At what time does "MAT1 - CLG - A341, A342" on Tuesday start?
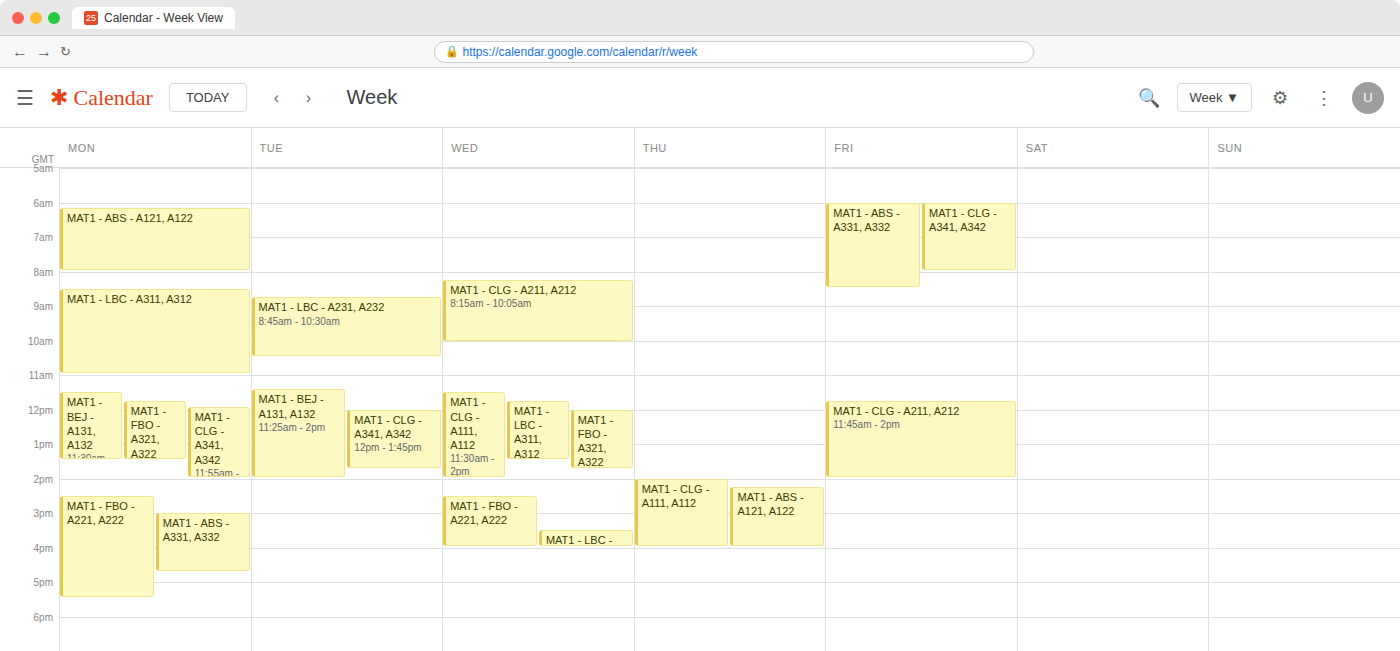
12:00 PM